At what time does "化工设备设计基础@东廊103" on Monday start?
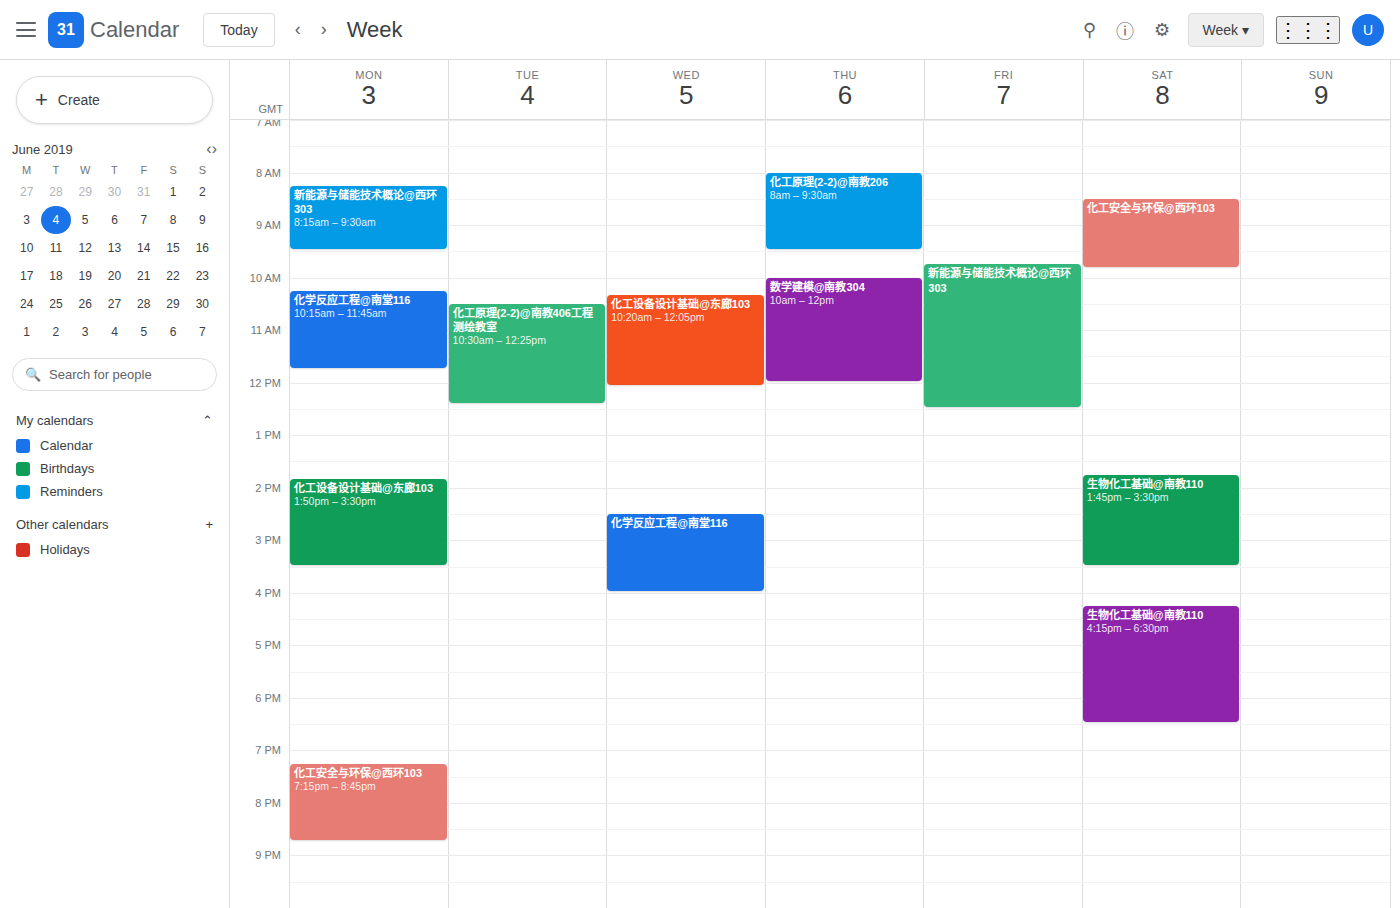
1:50 PM